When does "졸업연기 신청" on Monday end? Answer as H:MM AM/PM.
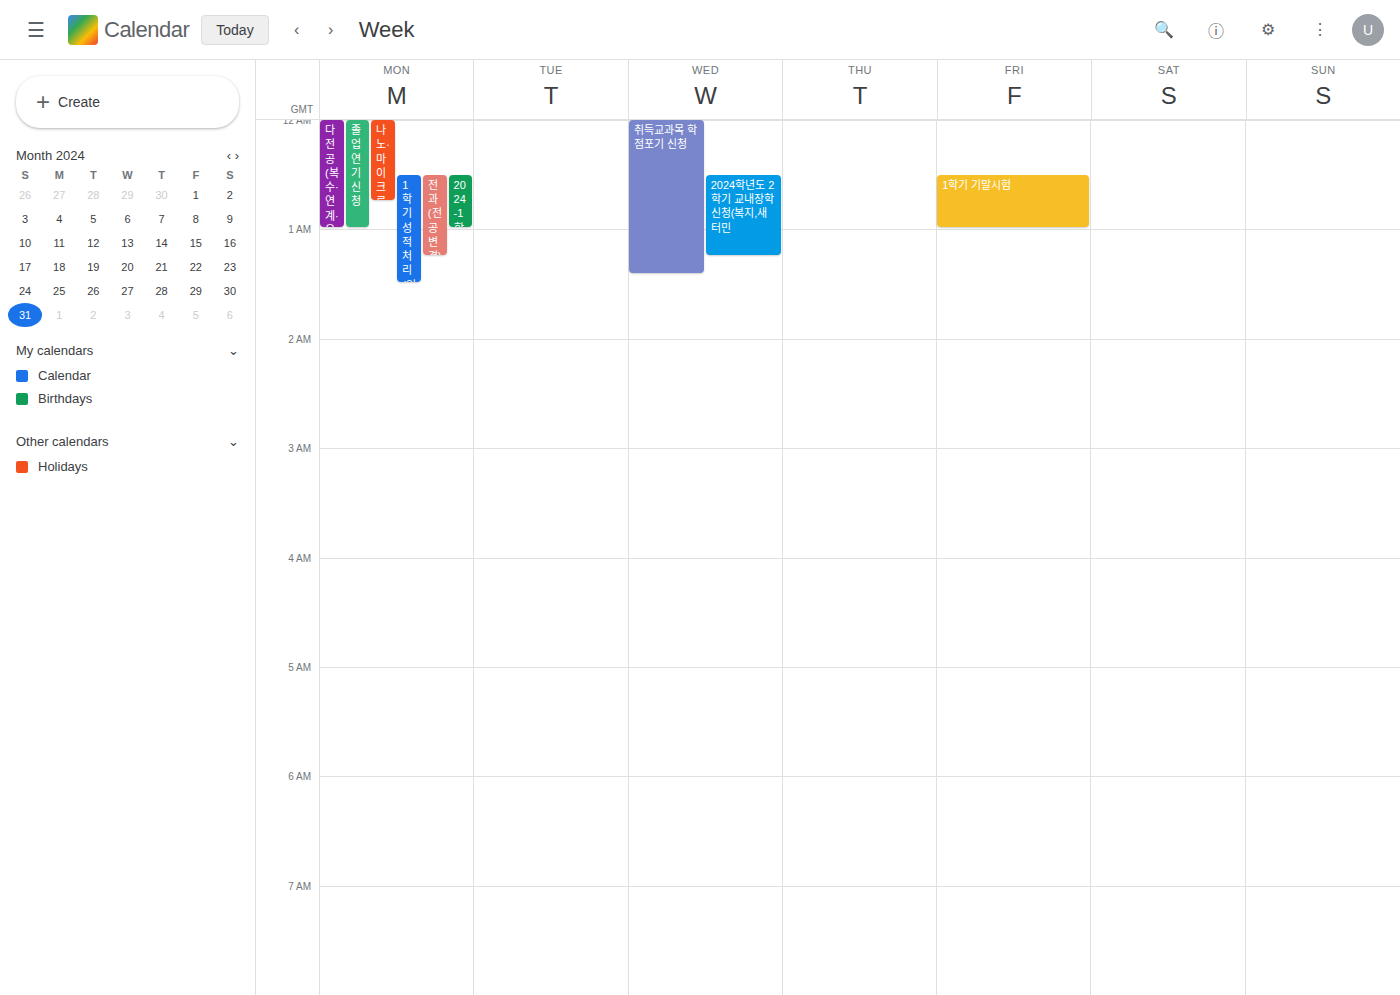
1:00 AM